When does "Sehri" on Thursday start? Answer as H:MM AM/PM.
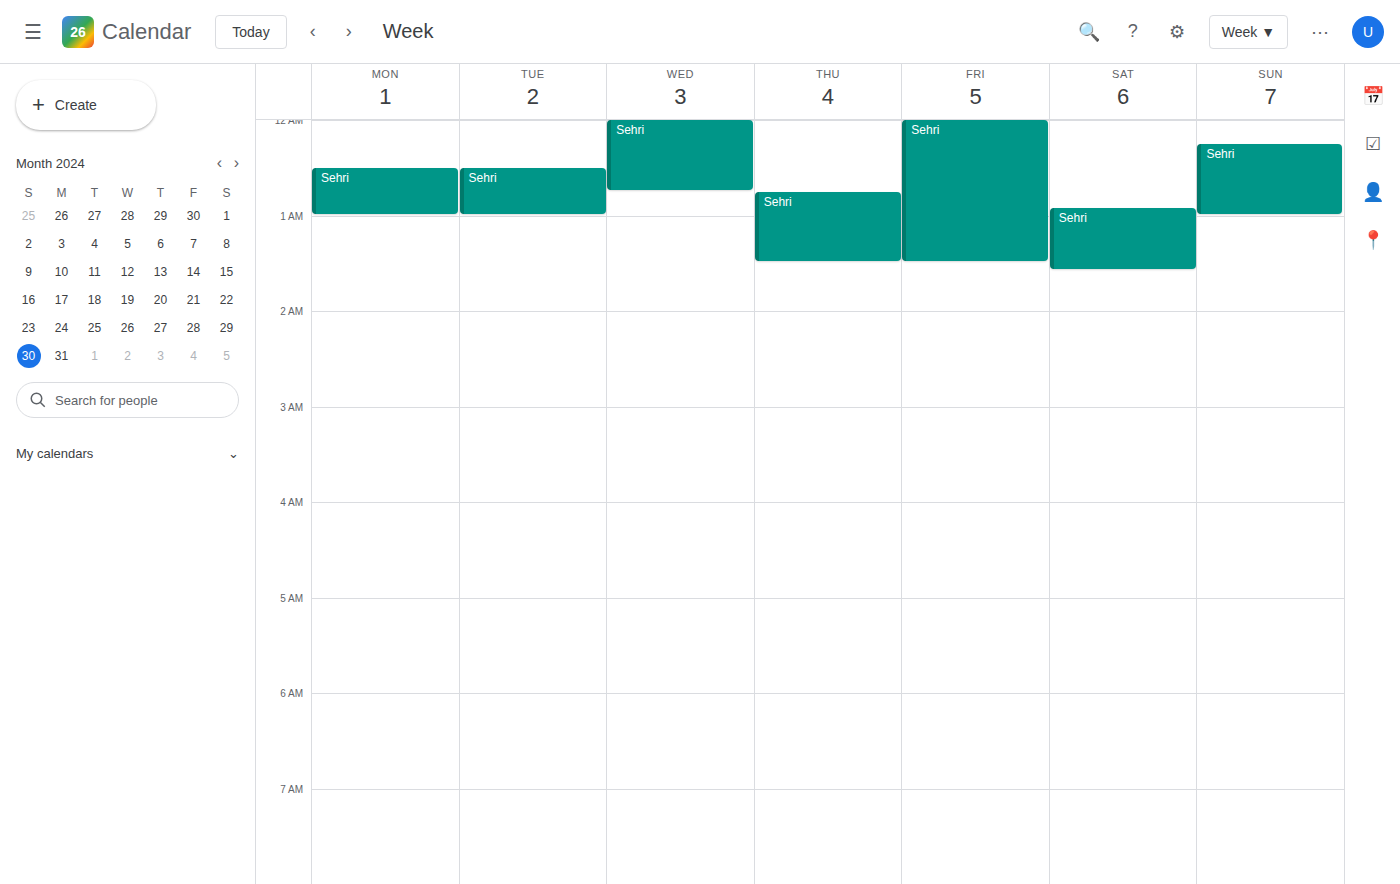
12:45 AM